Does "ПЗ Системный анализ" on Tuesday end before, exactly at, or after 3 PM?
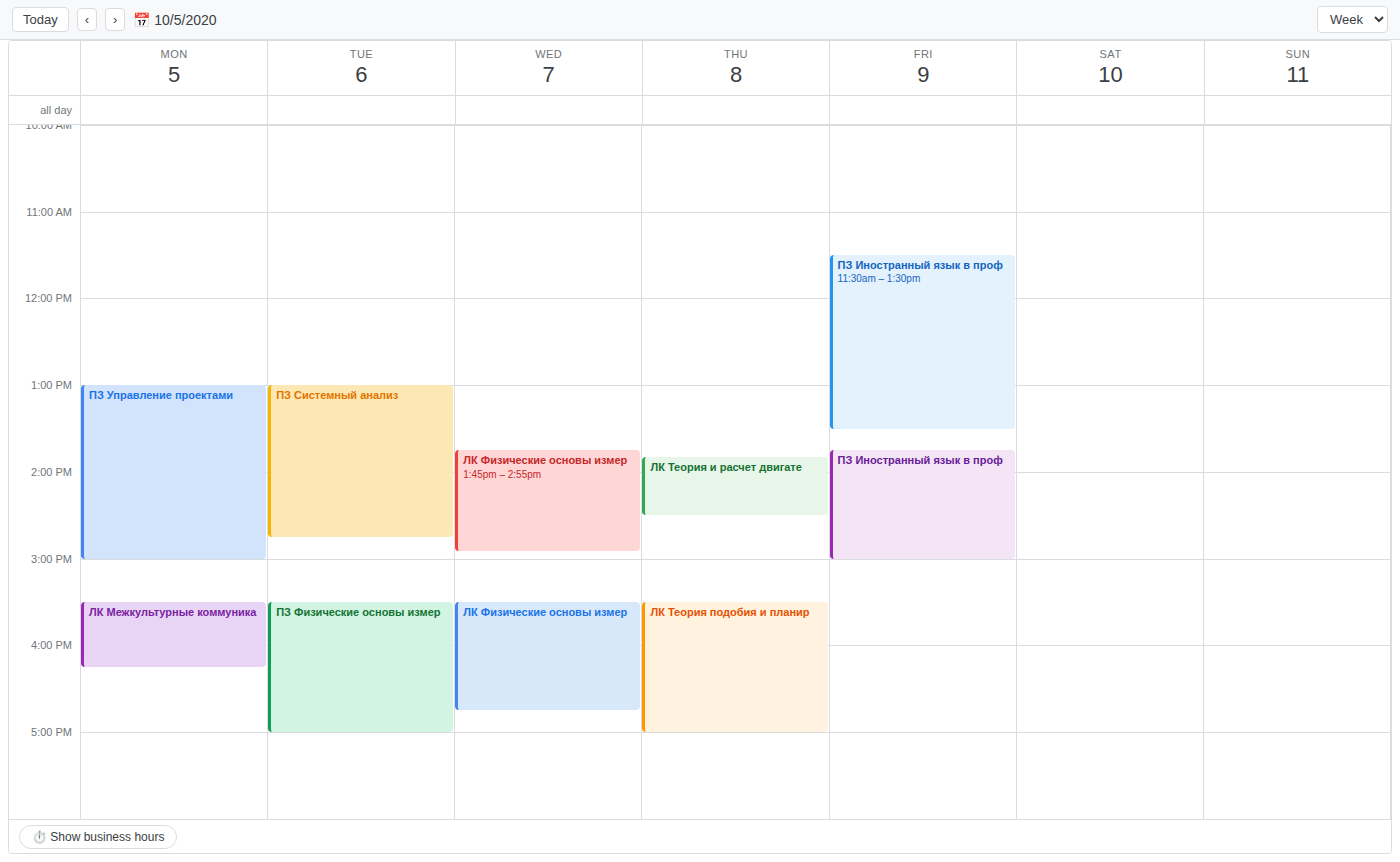
2:45 PM -- before 3 PM, 15 minutes above the 3 PM line.